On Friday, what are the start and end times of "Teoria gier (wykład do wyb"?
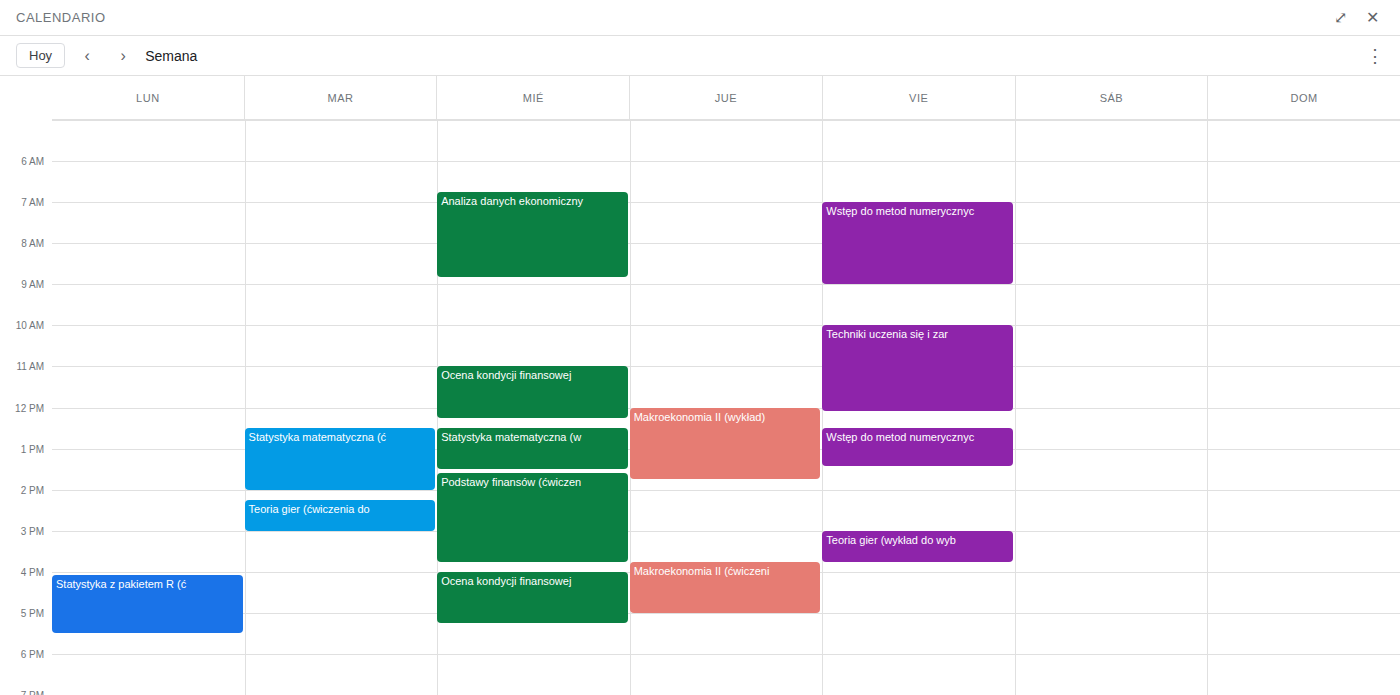
15:00 to 15:45